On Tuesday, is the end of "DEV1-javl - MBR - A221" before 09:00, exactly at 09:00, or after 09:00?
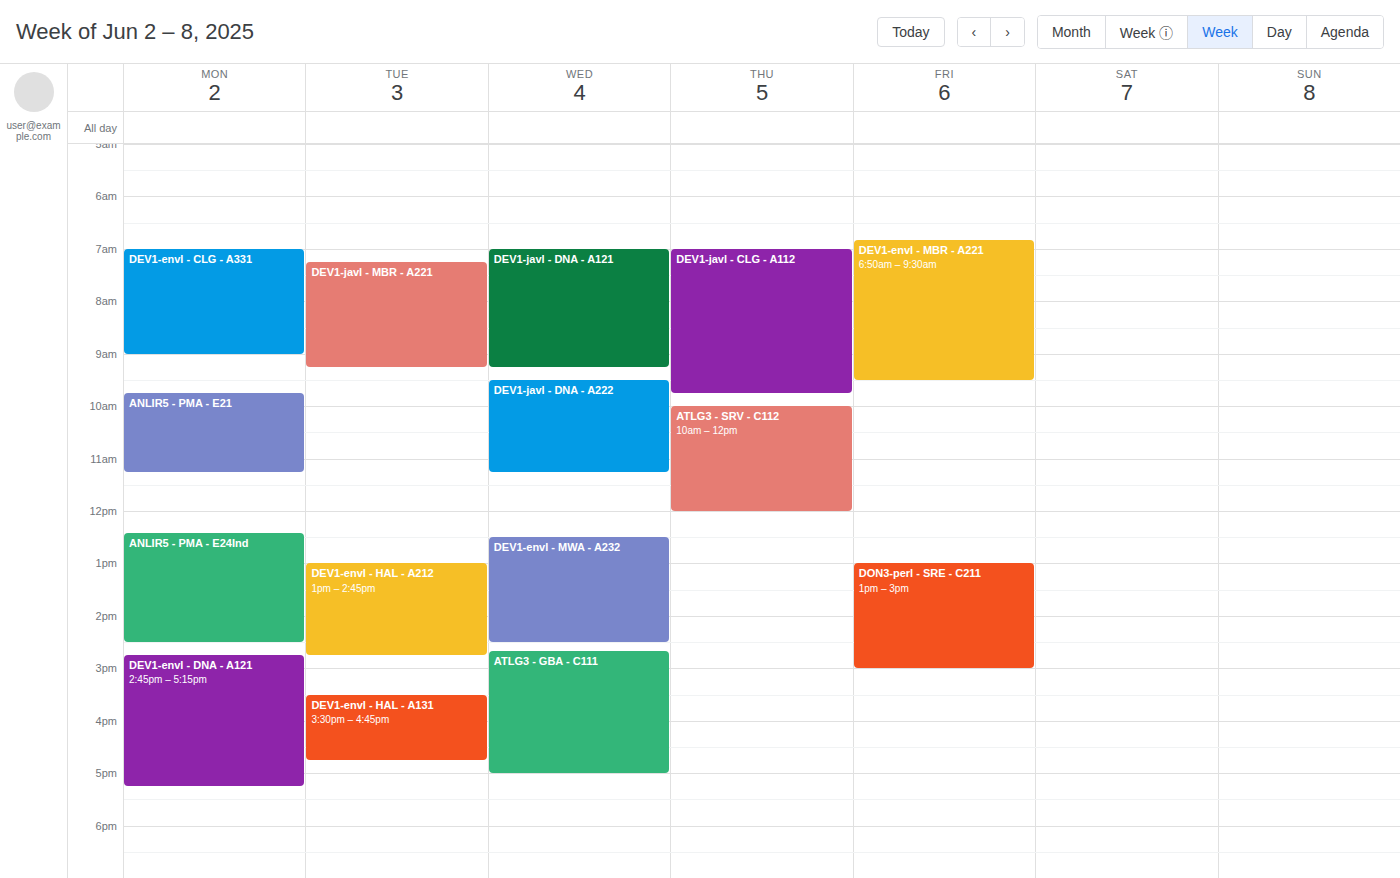
09:15 -- after 09:00, 15 minutes below the 09:00 line.